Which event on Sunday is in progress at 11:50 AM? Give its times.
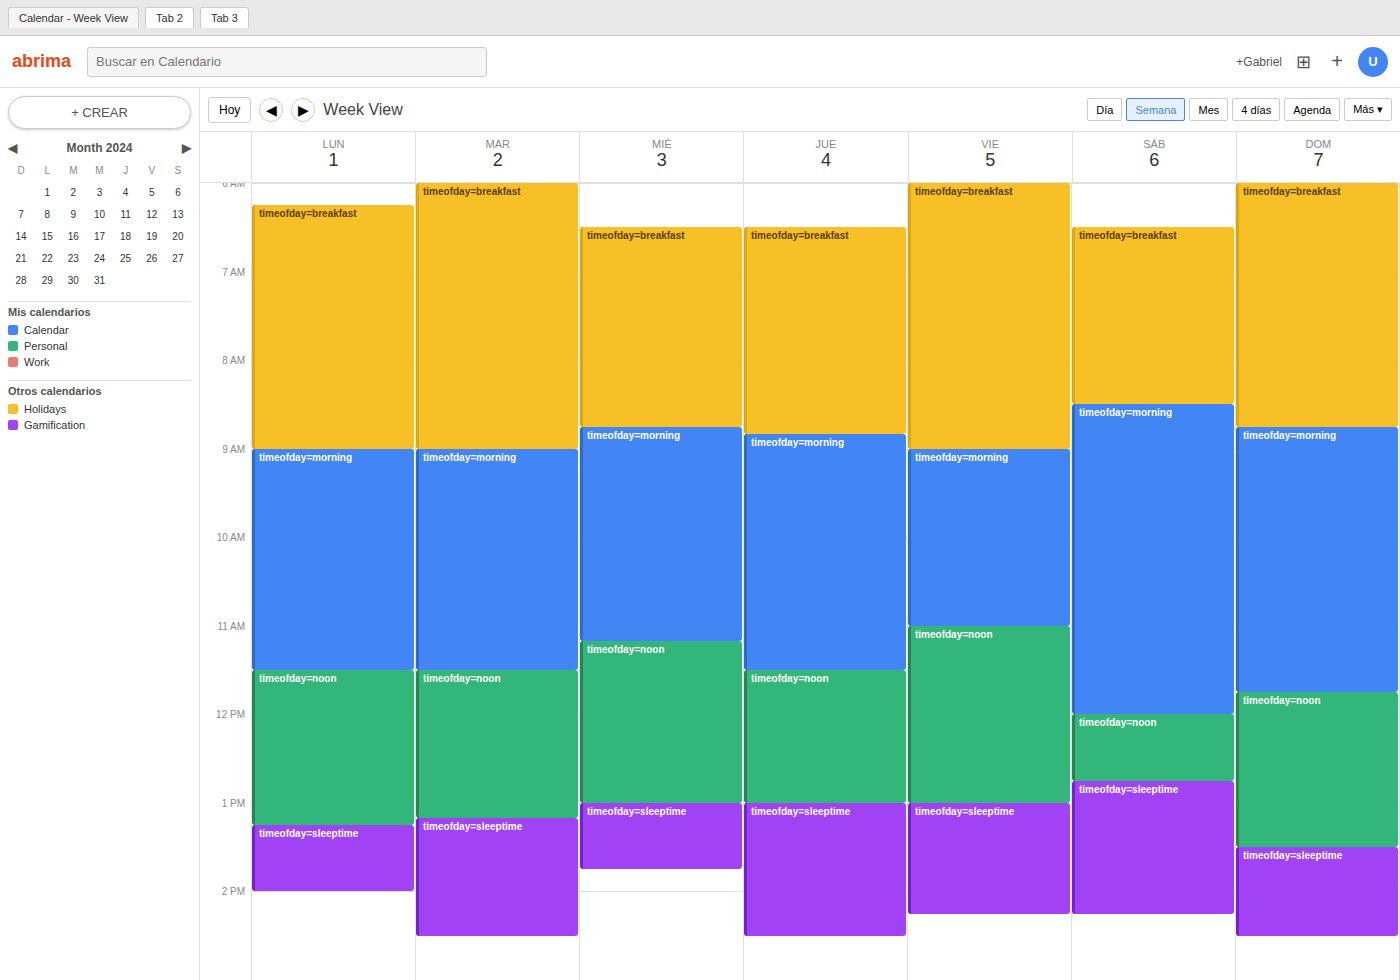
"timeofday=noon", 11:45 AM to 1:30 PM